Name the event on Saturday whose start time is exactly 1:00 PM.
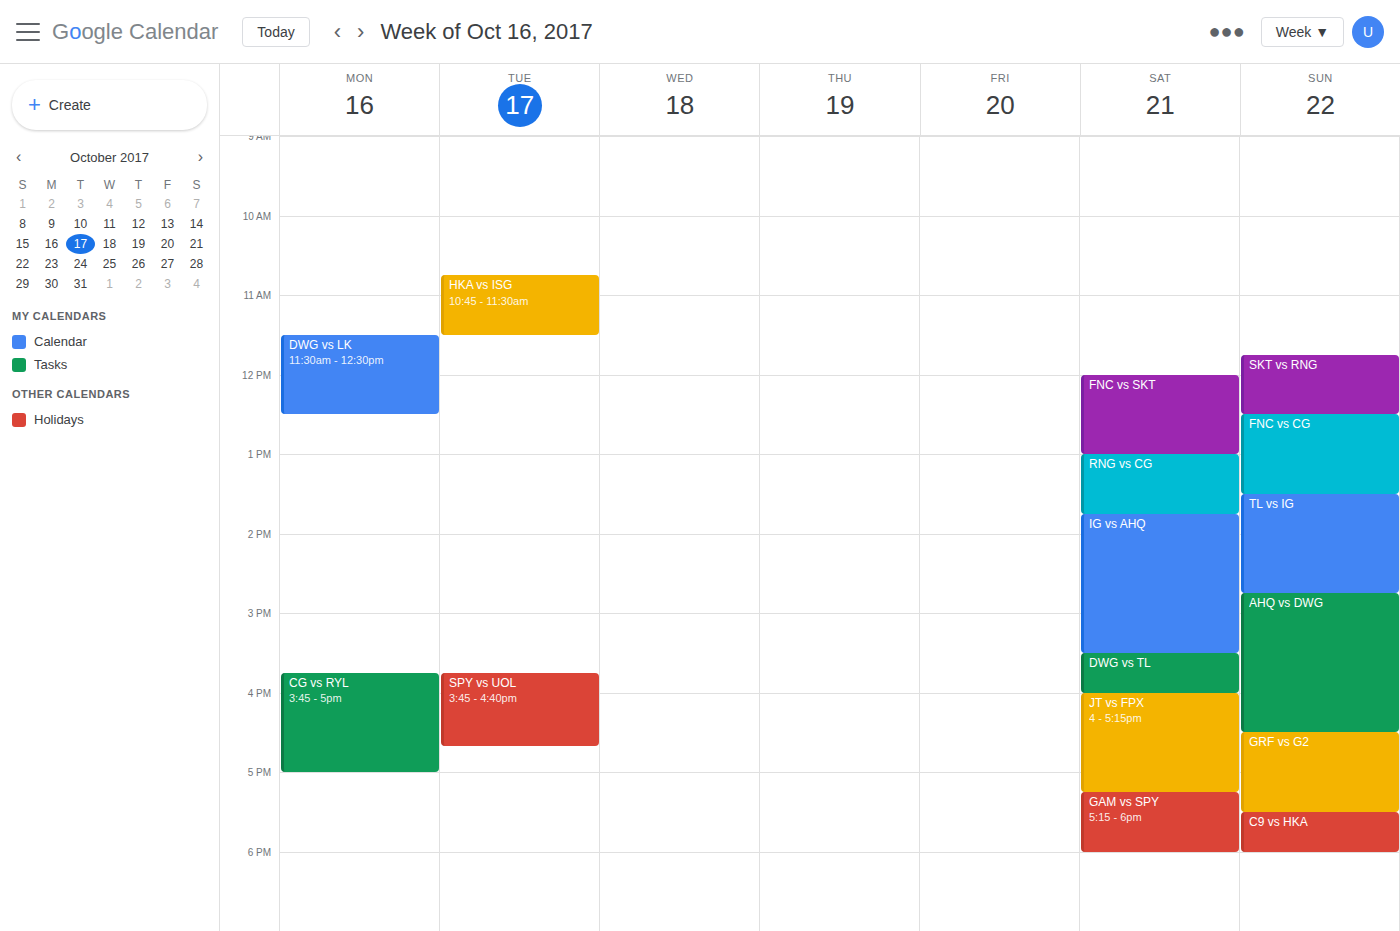
"RNG vs CG"